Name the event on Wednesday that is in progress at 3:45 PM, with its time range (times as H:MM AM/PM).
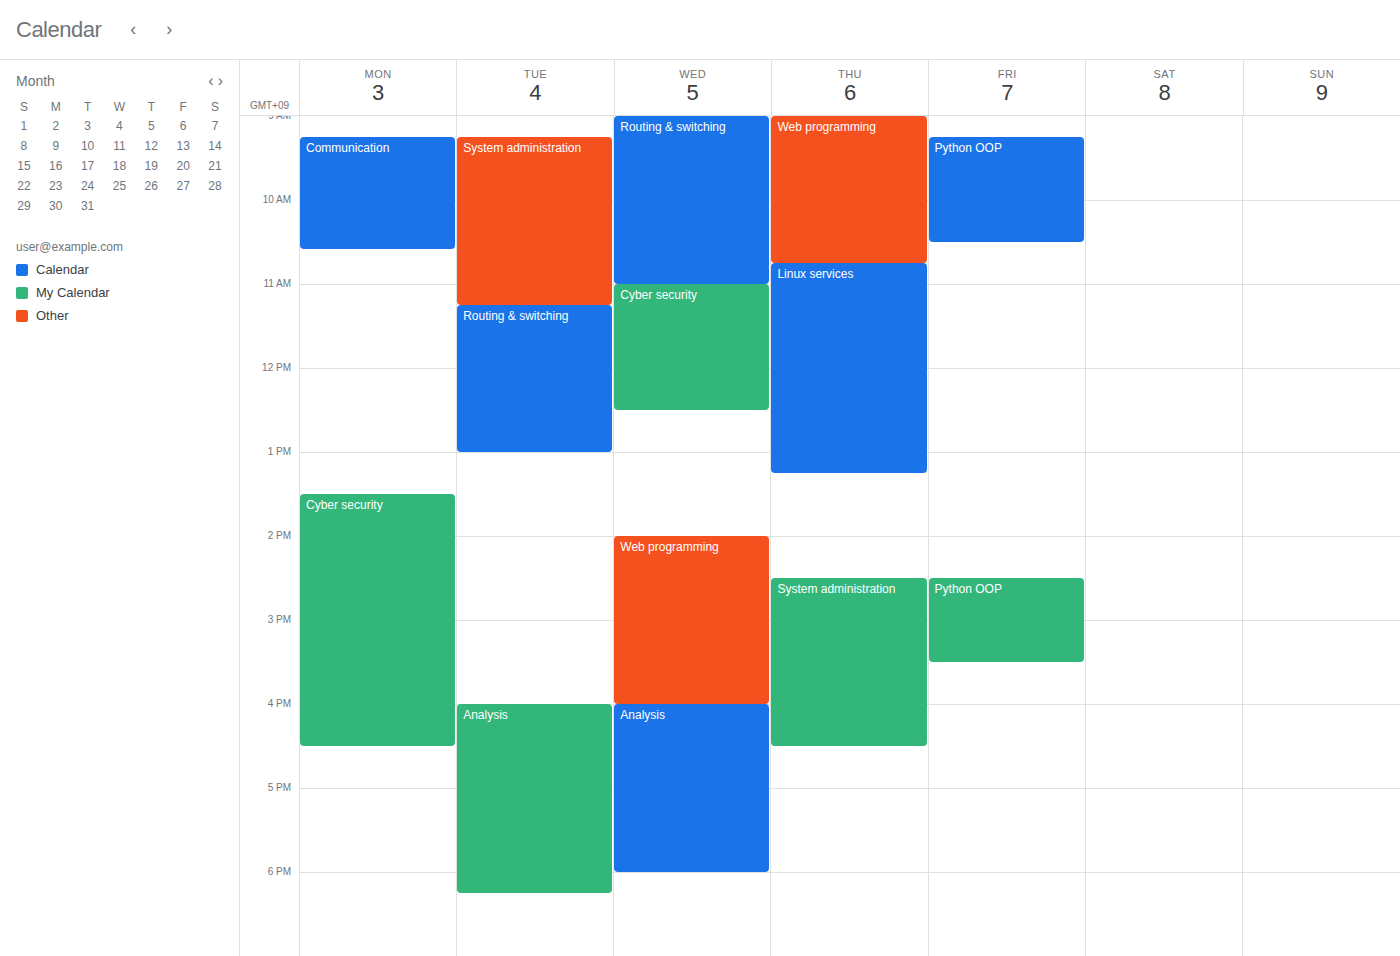
"Web programming", 2:00 PM to 4:00 PM